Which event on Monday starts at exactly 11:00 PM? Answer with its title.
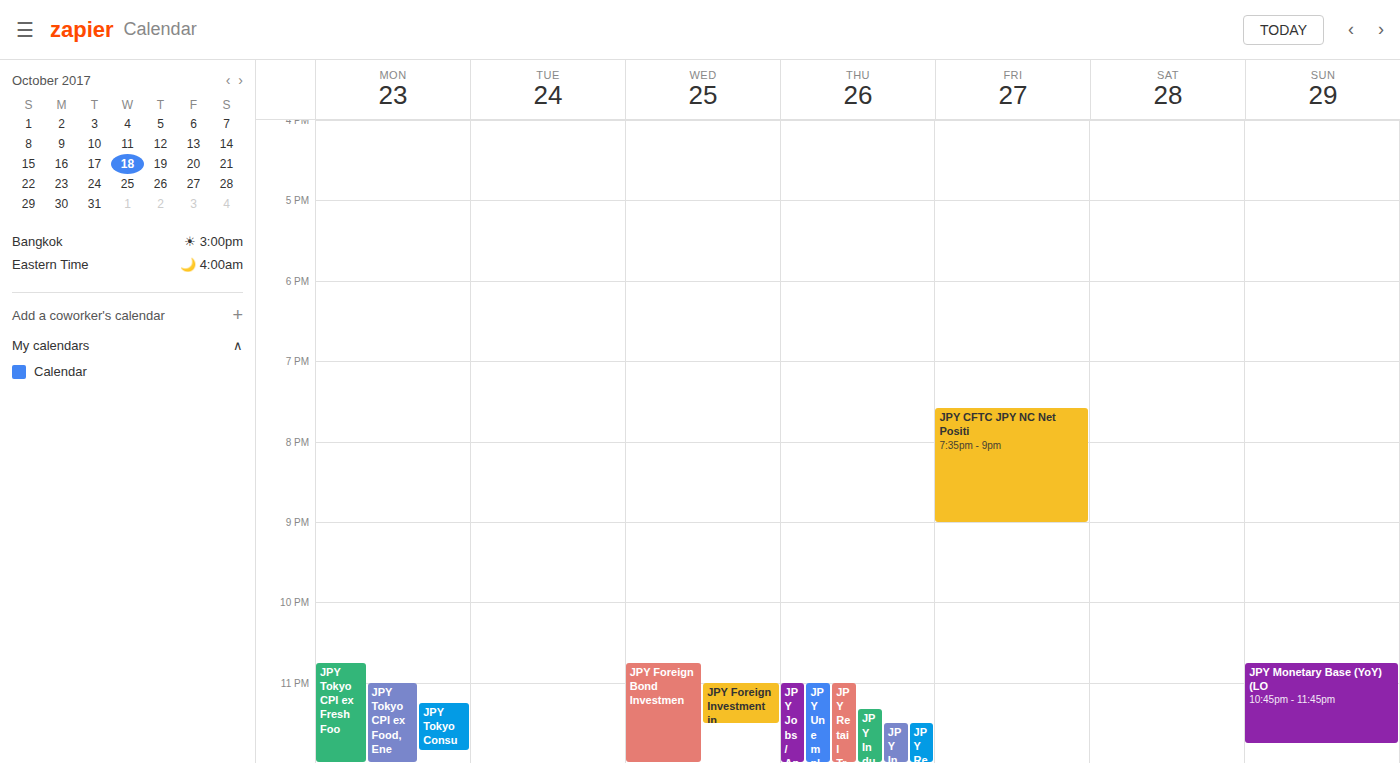
"JPY Tokyo CPI ex Food, Ene"